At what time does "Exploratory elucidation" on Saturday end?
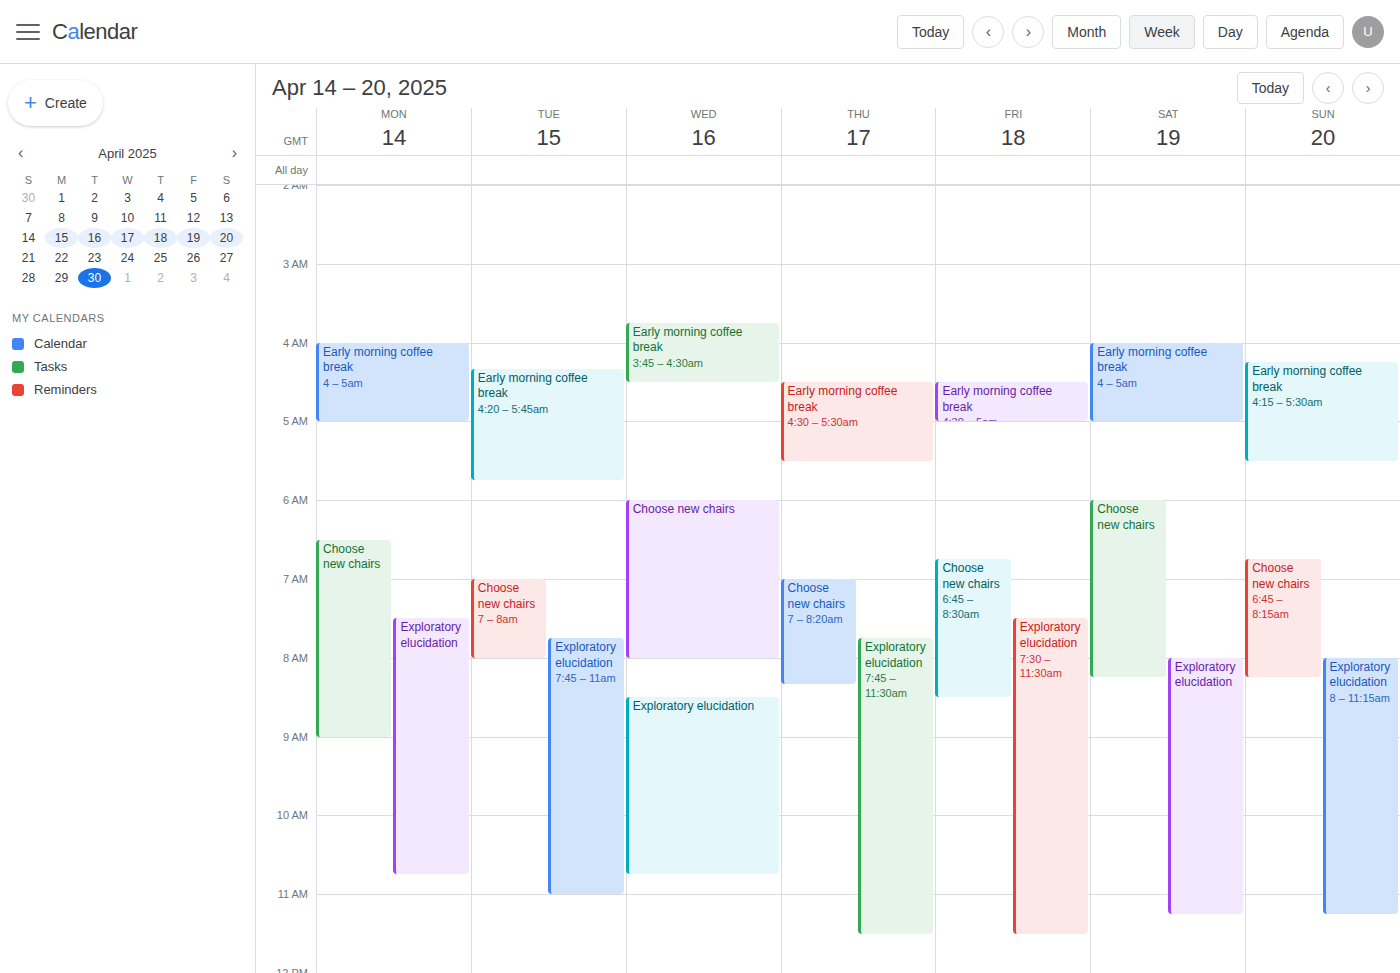
11:15 AM